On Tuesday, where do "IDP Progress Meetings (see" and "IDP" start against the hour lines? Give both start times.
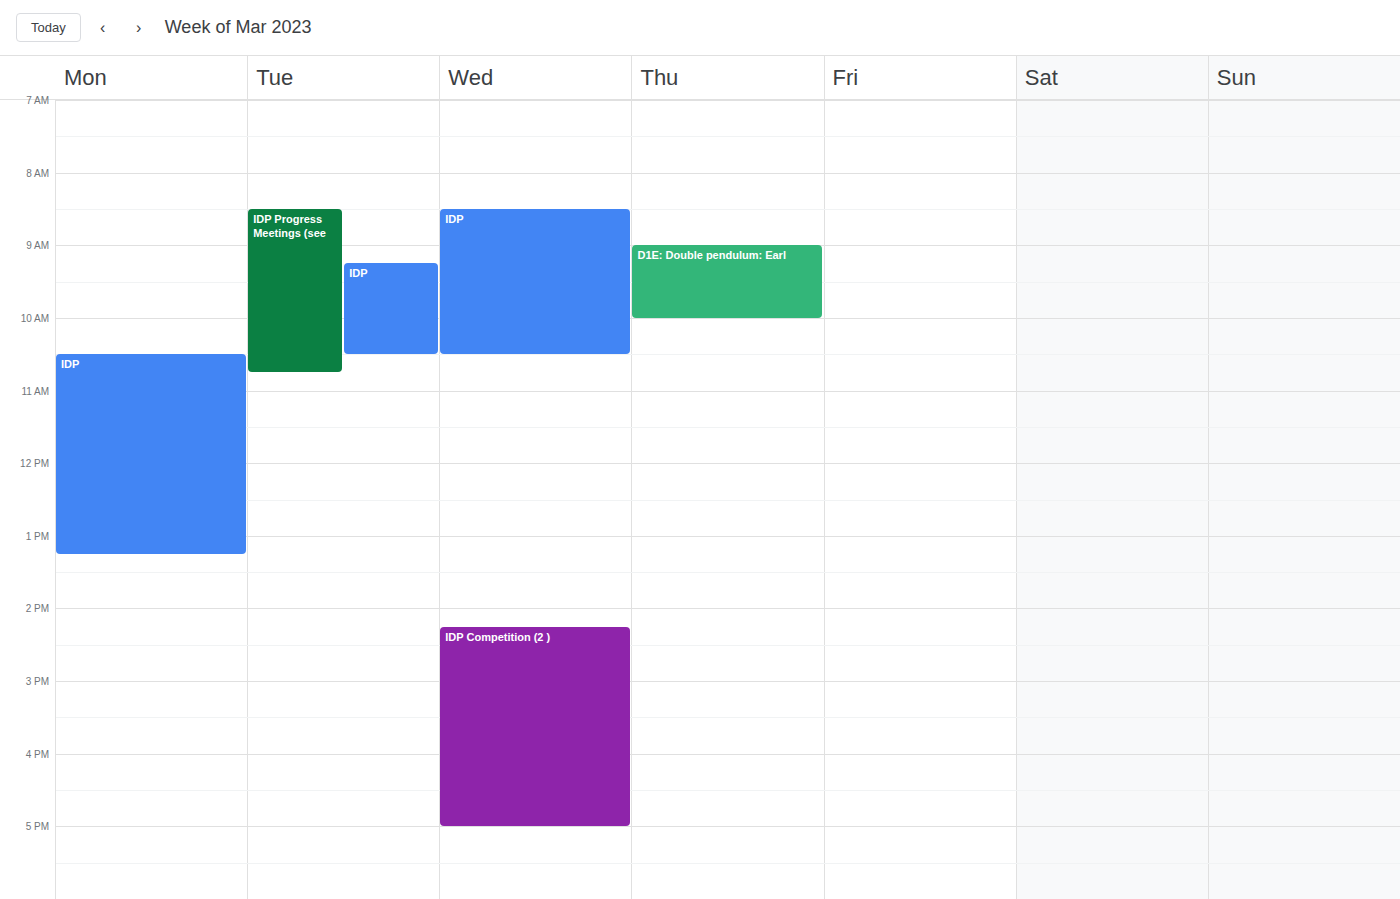
"IDP Progress Meetings (see": 8:30 AM, halfway between the 8 AM and 9 AM lines. "IDP": 9:15 AM, neither: a quarter of the way from the 9 AM line to the 10 AM line.